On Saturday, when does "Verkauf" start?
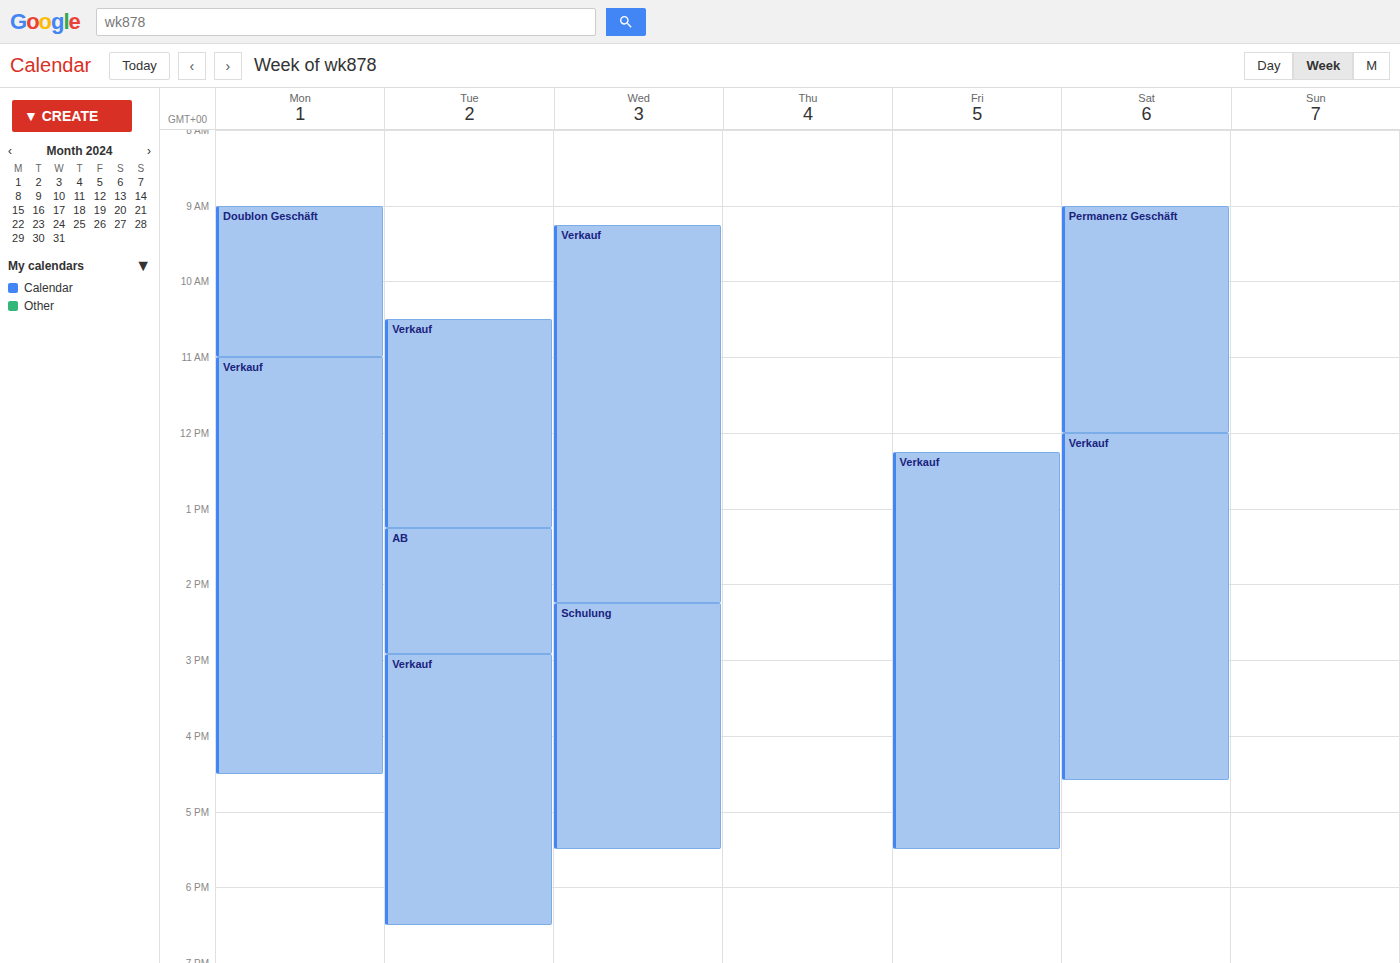
12:00 PM